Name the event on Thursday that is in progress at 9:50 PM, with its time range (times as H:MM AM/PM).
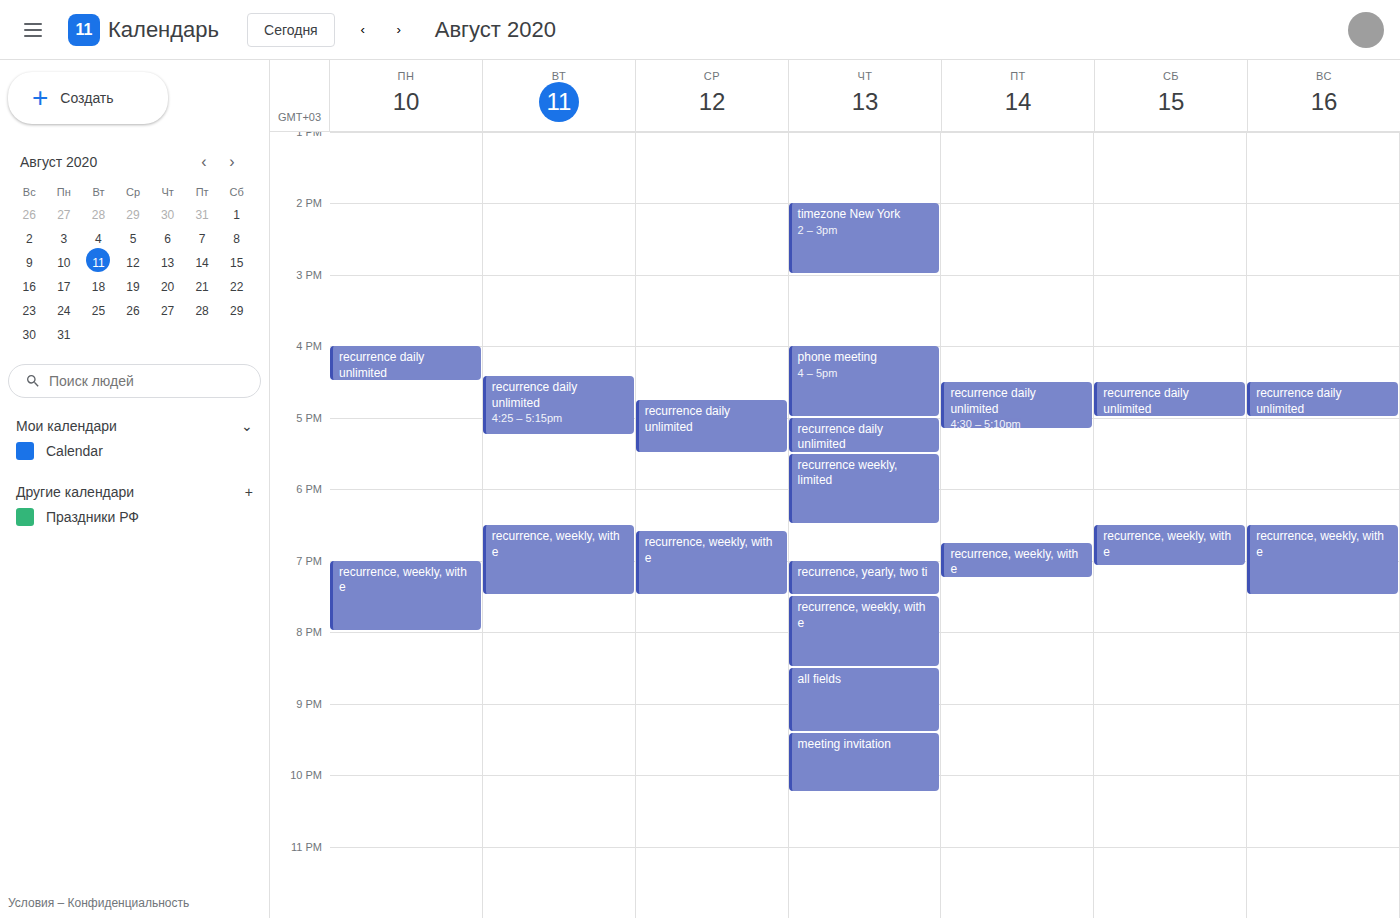
"meeting invitation", 9:25 PM to 10:15 PM